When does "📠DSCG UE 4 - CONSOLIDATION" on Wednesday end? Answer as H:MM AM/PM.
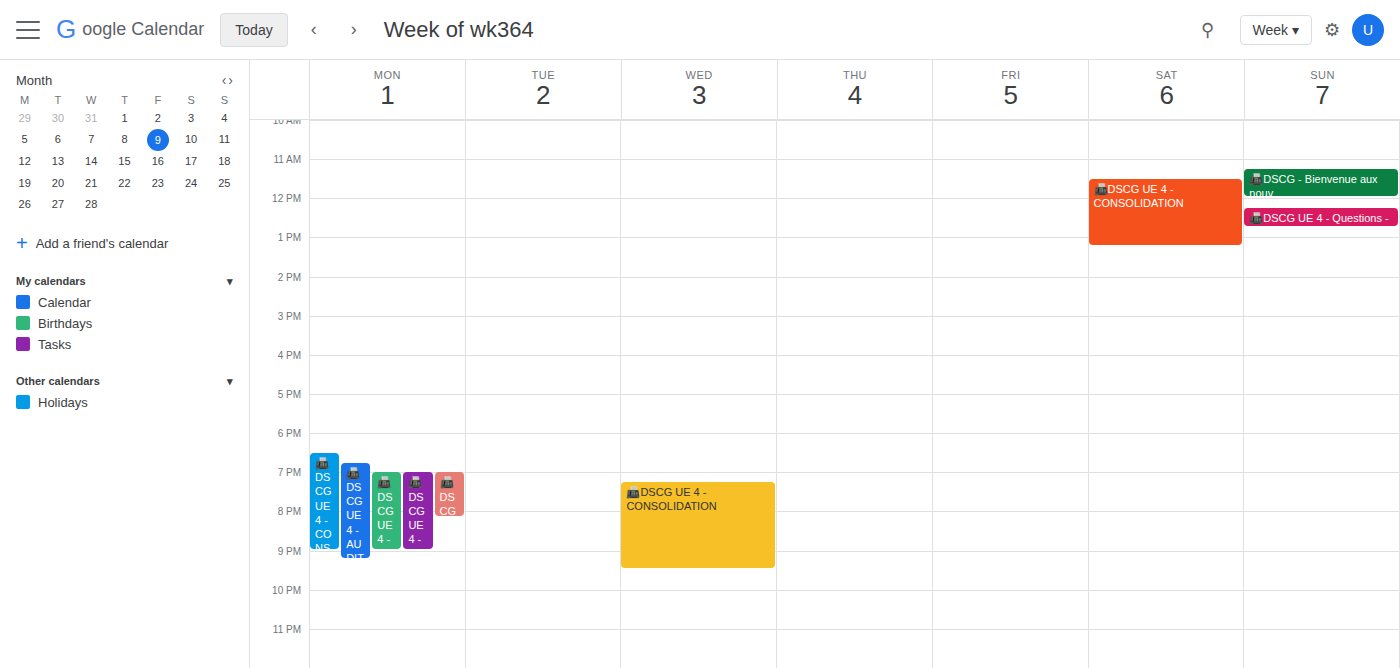
9:30 PM